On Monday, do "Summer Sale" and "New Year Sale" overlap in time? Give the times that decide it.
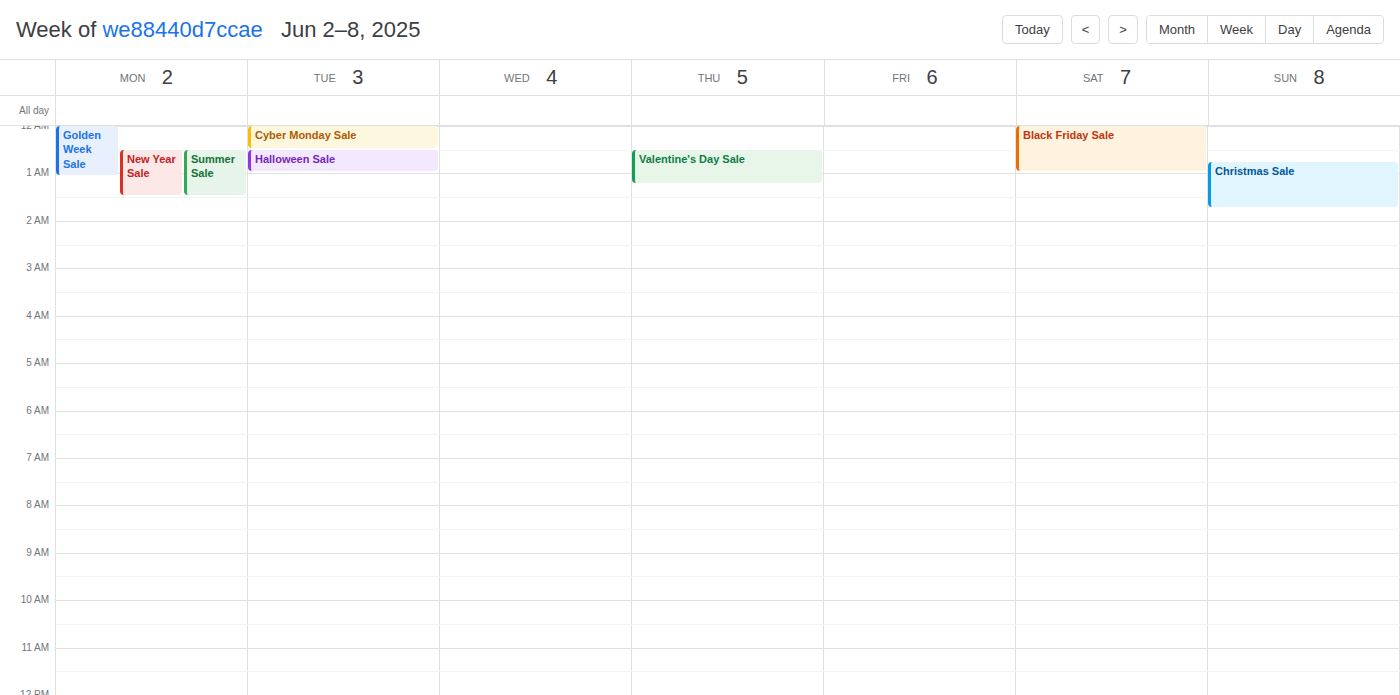
"New Year Sale" runs 12:30 AM to 1:30 AM, inside "Summer Sale" -- they overlap.